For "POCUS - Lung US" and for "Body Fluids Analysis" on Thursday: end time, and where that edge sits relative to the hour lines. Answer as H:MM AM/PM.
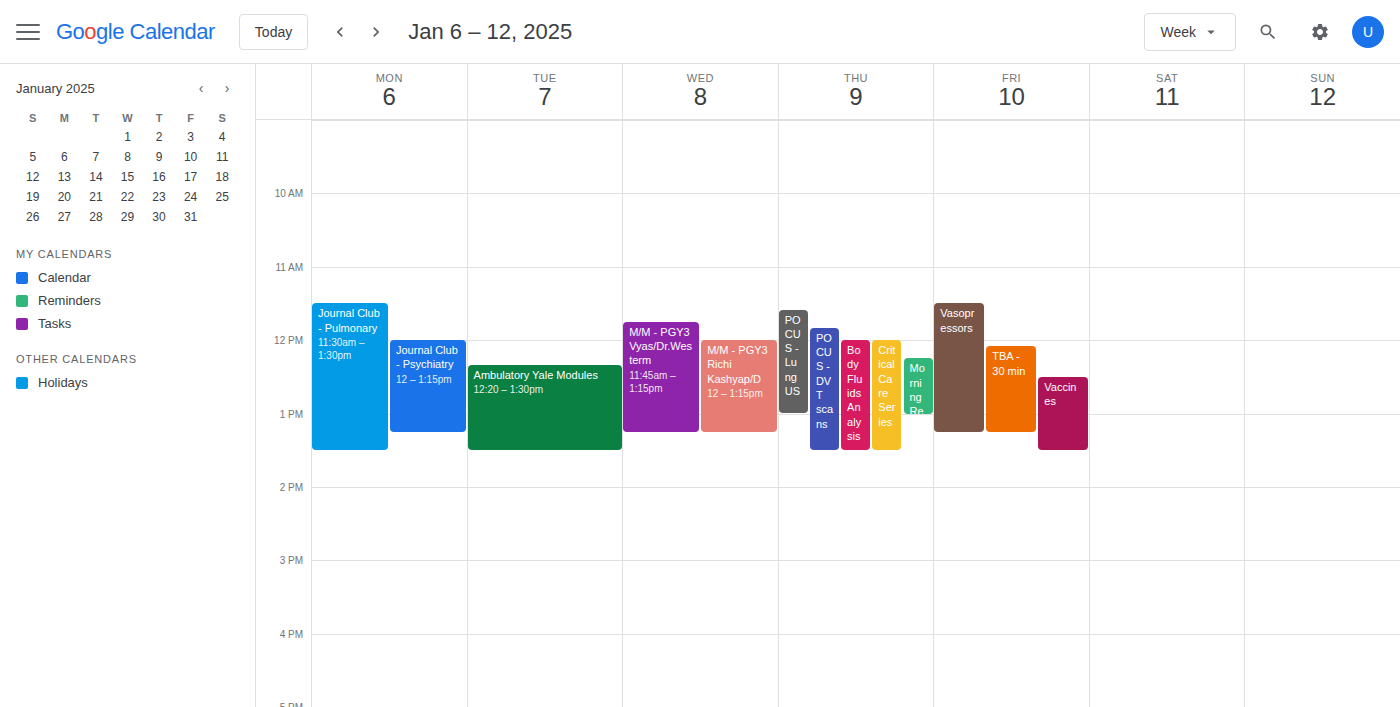
"POCUS - Lung US": 1:00 PM, exactly on the 1 PM line. "Body Fluids Analysis": 1:30 PM, halfway between the 1 PM and 2 PM lines.